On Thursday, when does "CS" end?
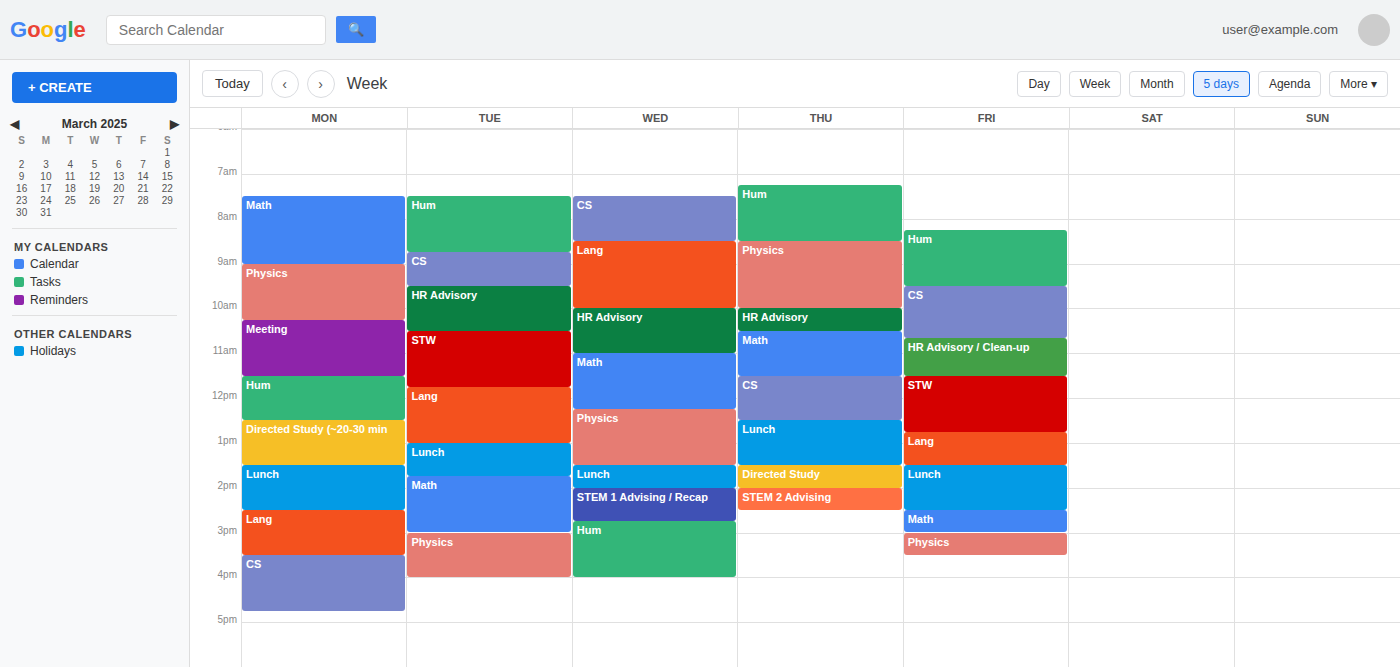
12:30 PM